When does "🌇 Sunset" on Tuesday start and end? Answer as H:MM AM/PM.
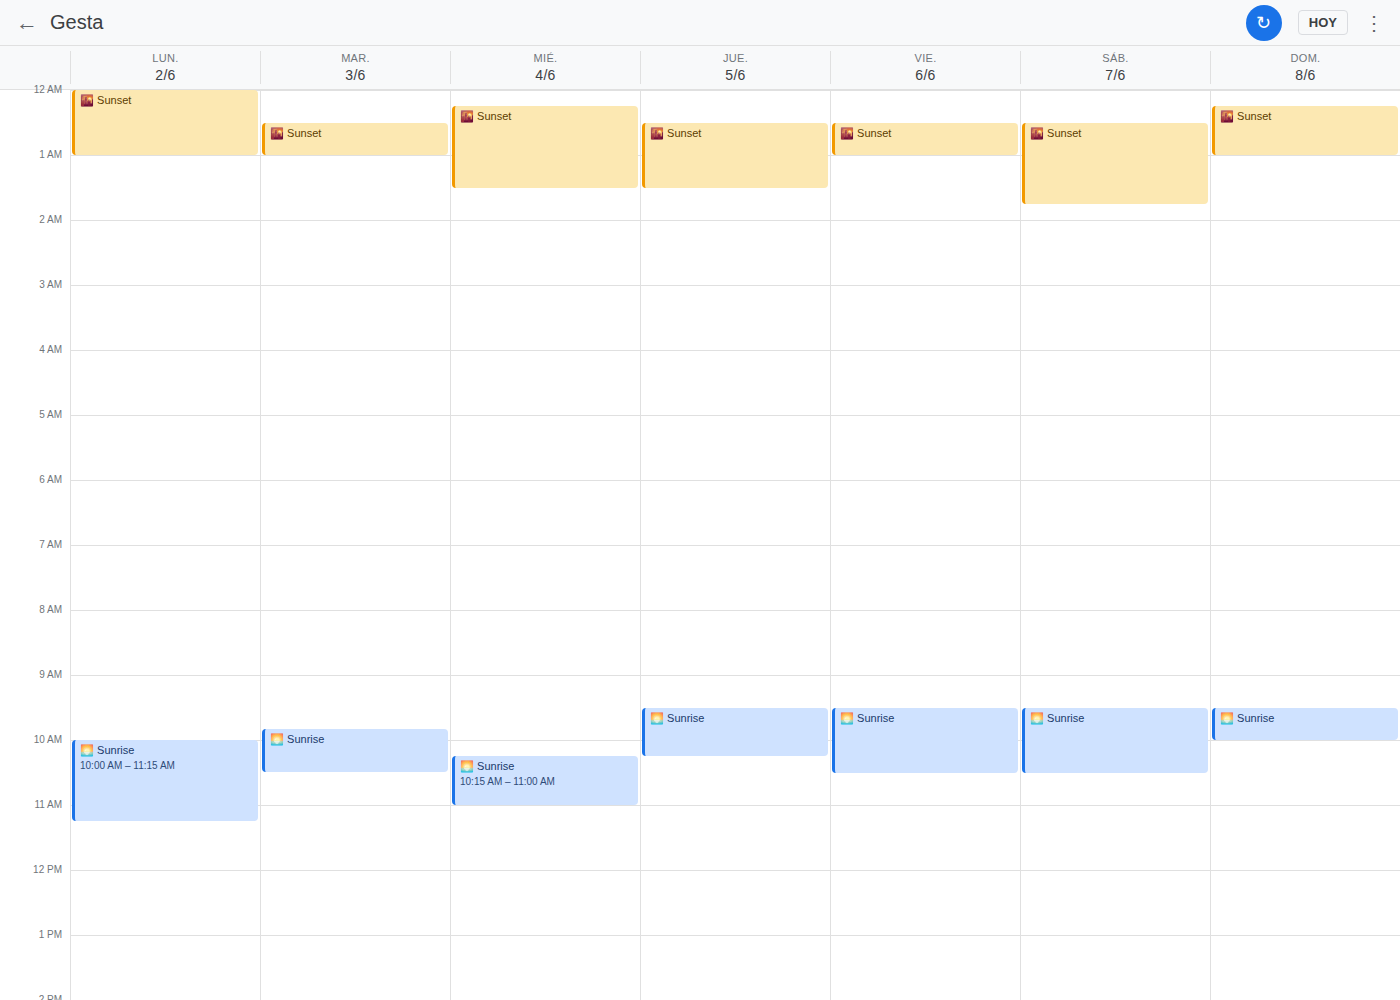
12:30 AM to 1:00 AM